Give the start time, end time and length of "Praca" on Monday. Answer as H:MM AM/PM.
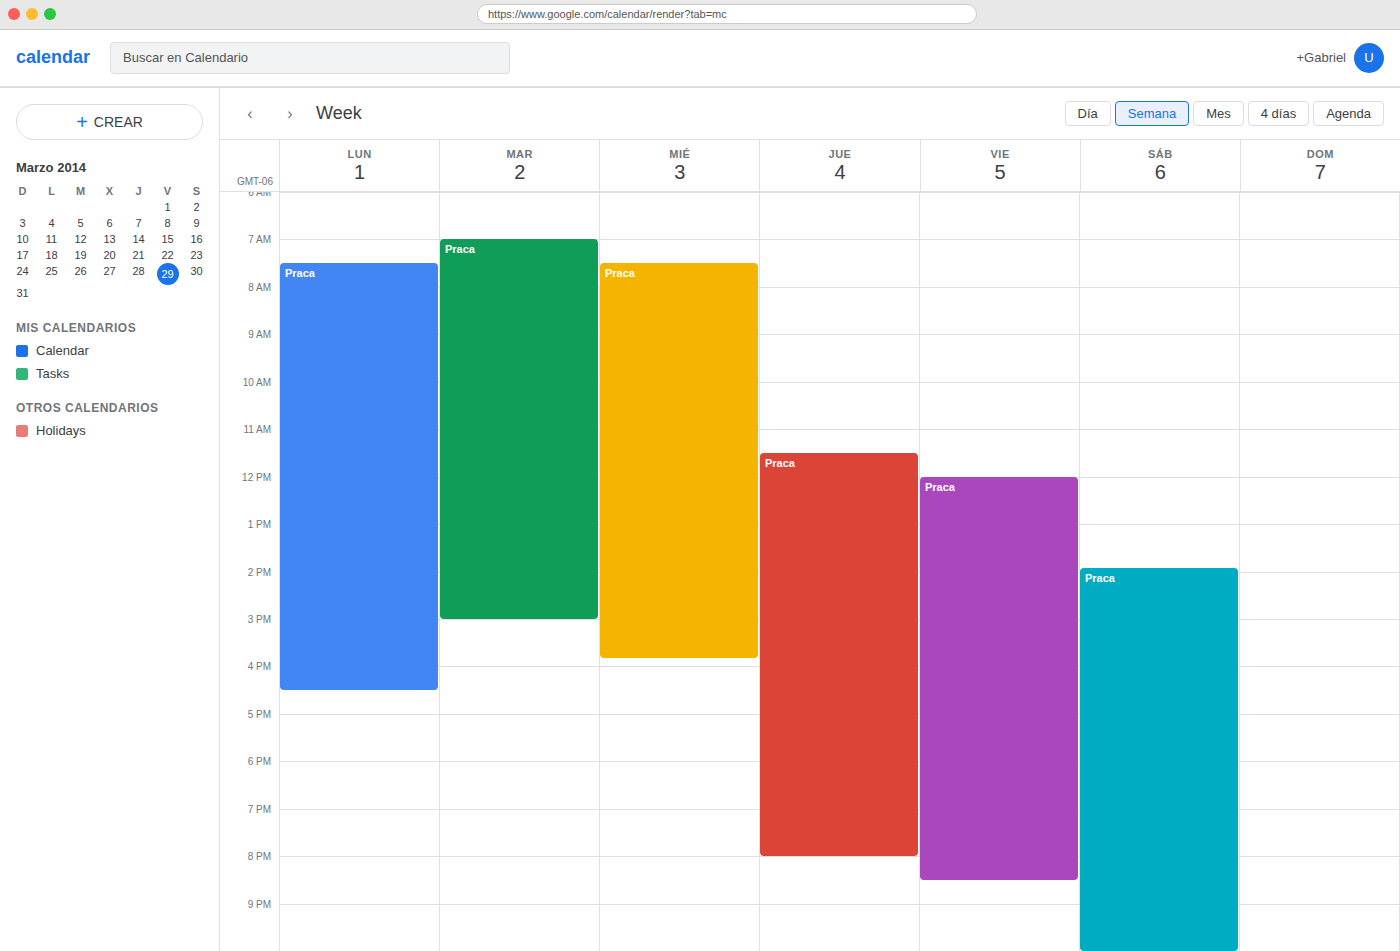
7:30 AM to 4:30 PM, 9 hours